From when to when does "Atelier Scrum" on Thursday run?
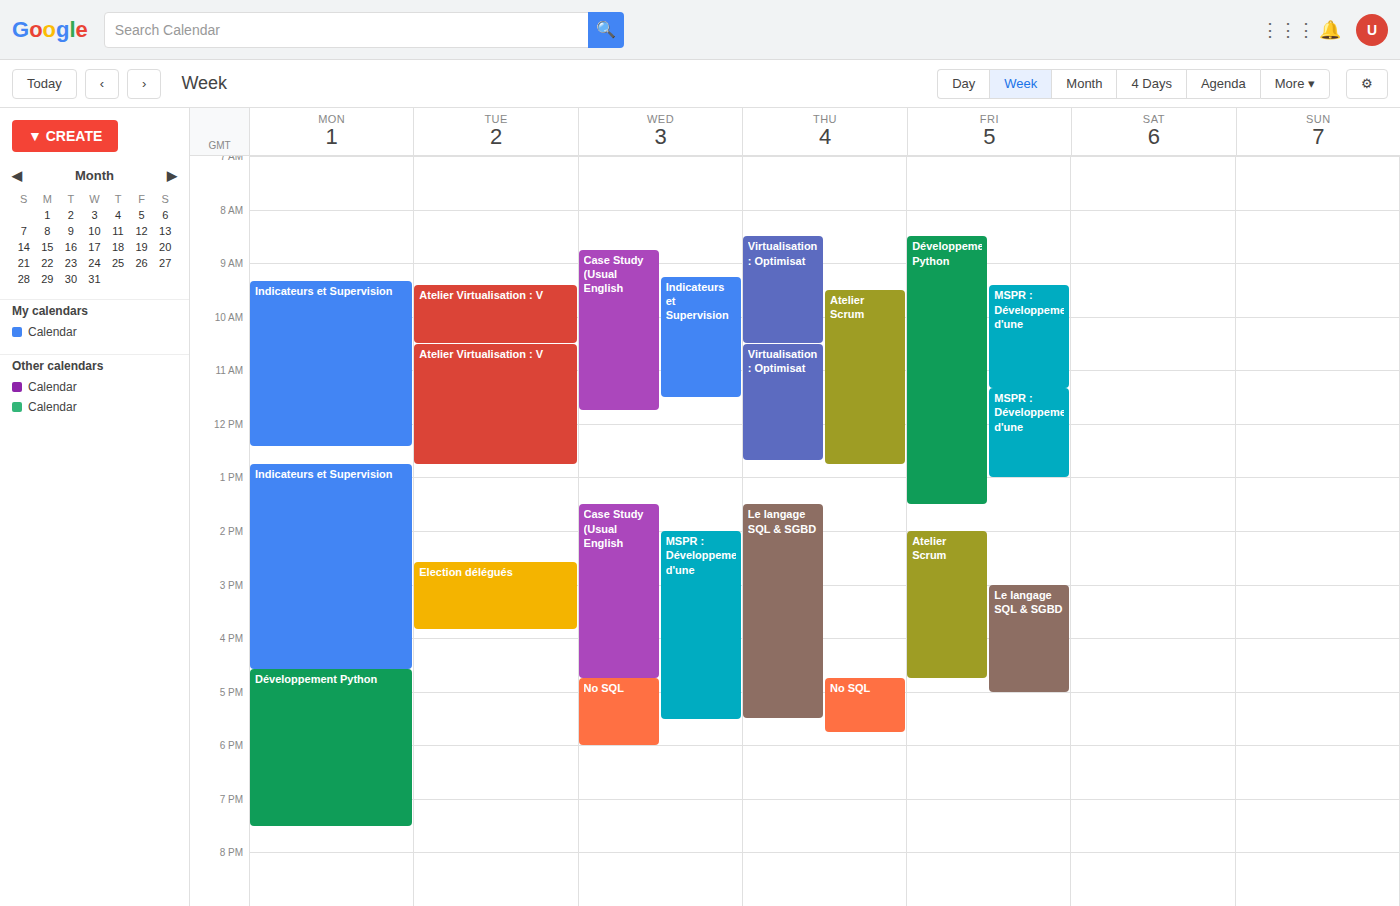
9:30 AM to 12:45 PM